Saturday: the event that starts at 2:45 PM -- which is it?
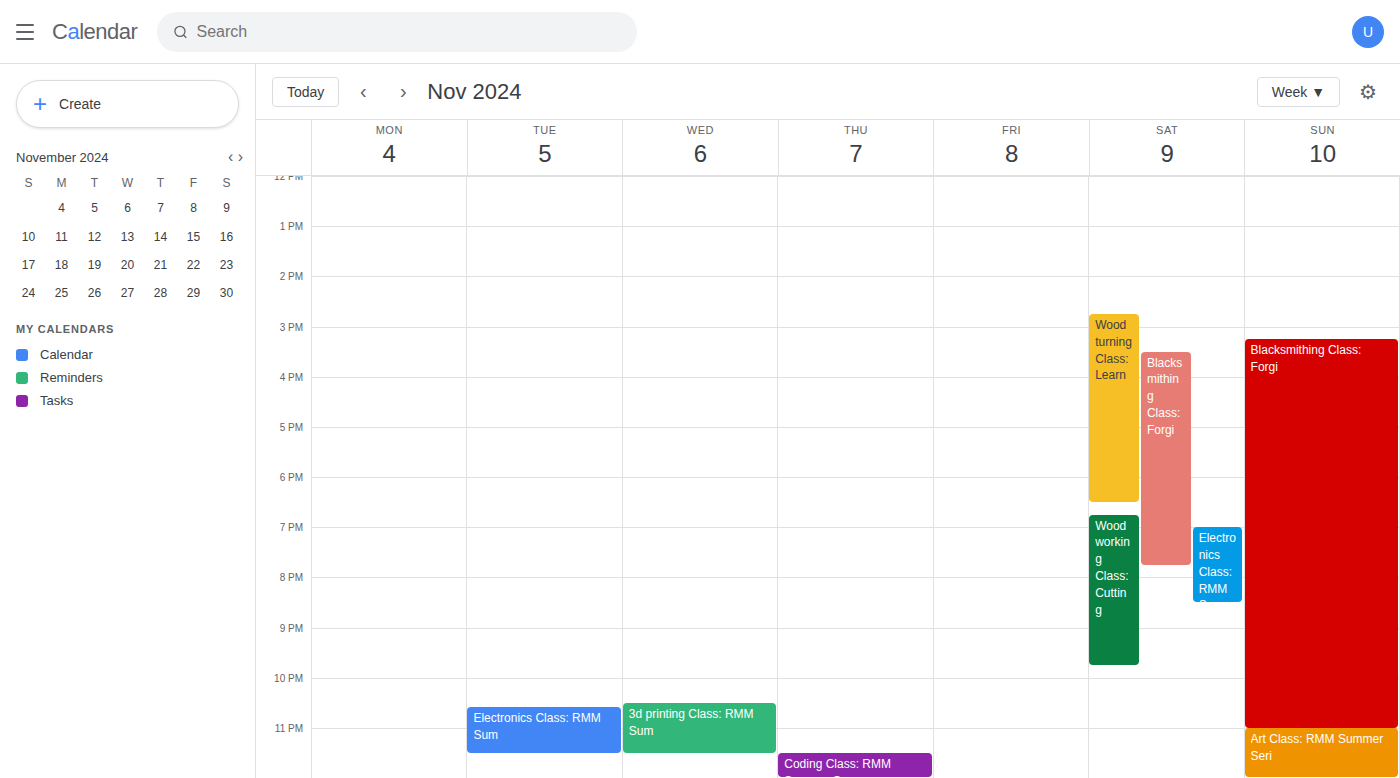
"Wood turning Class: Learn"